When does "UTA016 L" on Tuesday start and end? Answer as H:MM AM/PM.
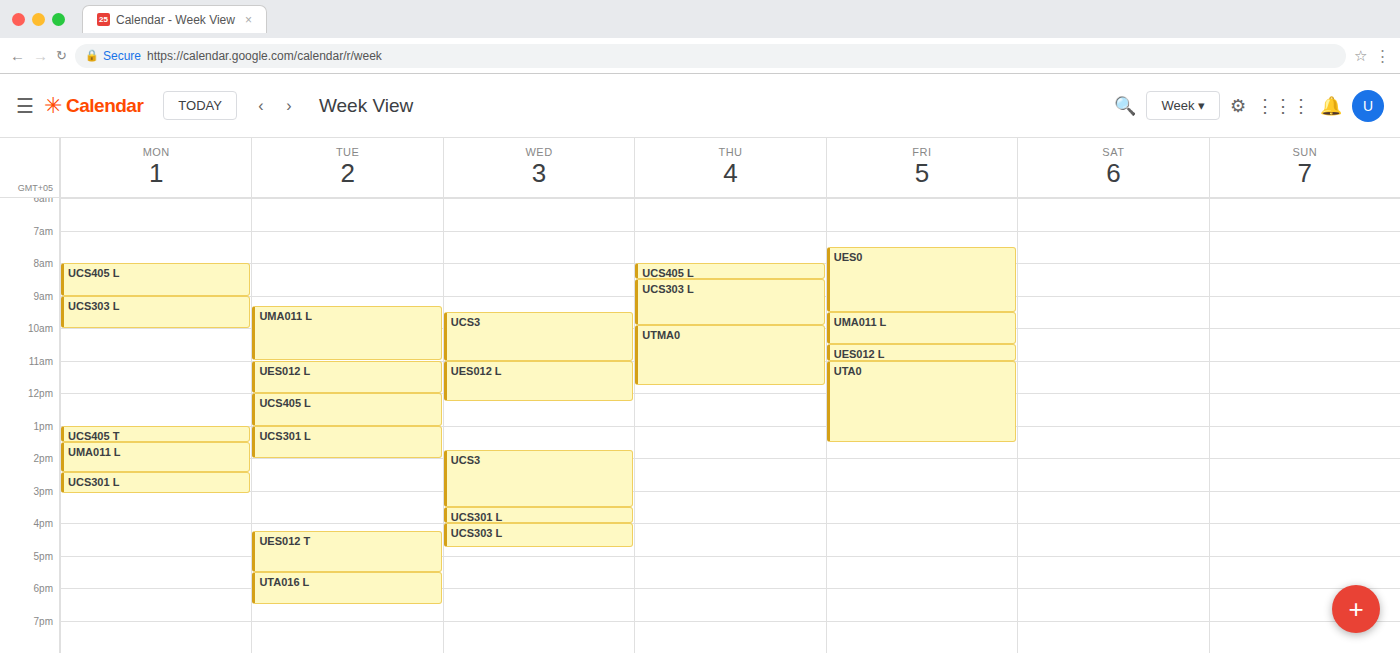
5:30 PM to 6:30 PM